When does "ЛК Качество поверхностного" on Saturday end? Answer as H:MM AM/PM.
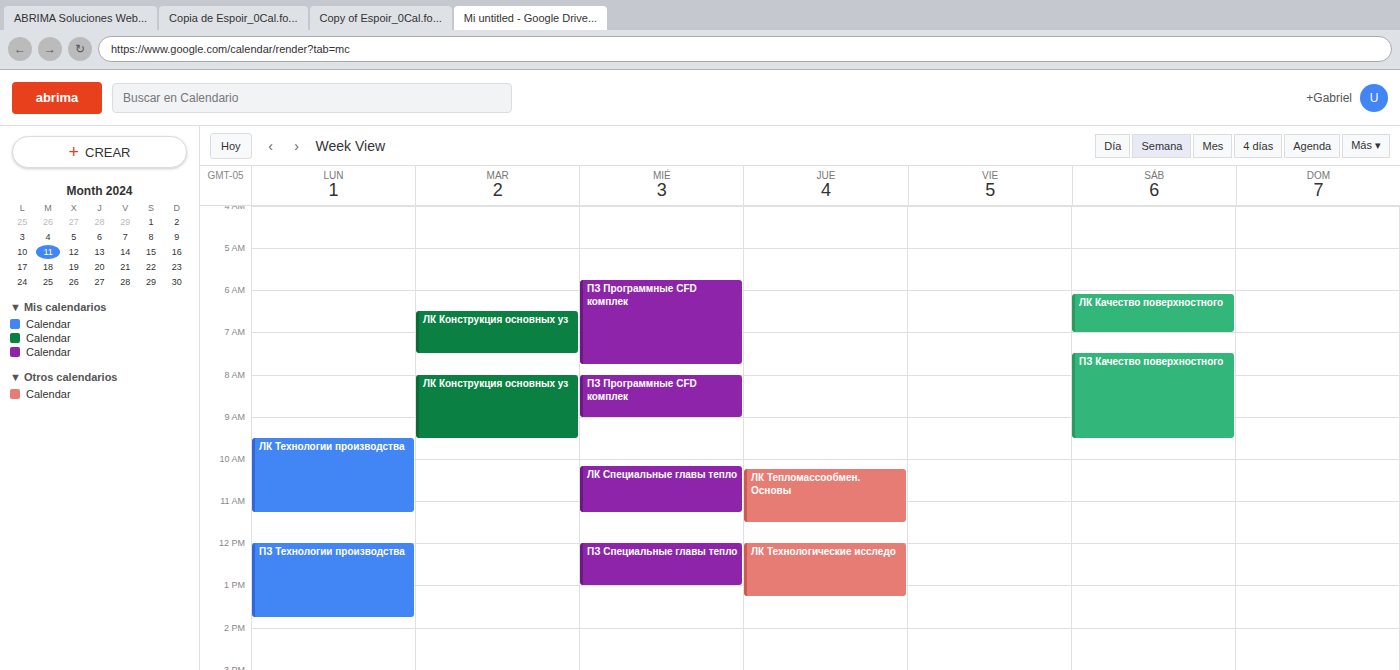
7:00 AM